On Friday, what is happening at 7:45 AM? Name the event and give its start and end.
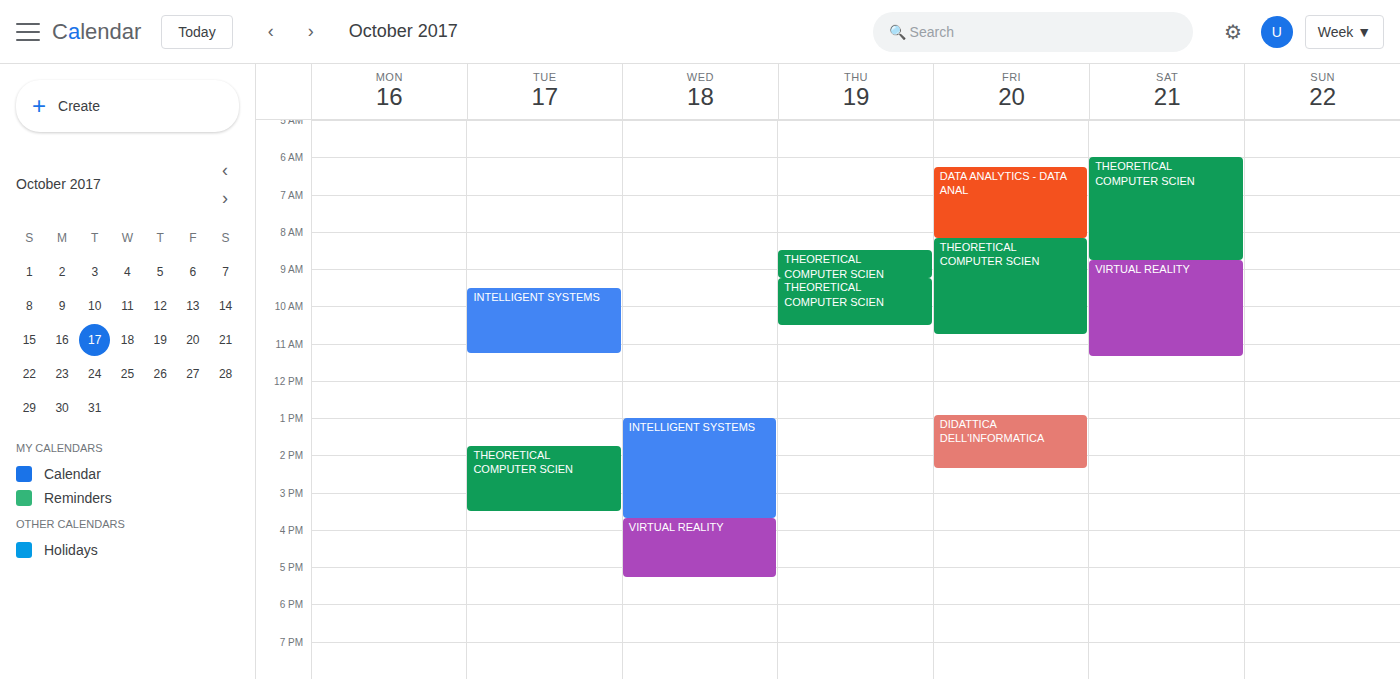
"DATA ANALYTICS - DATA ANAL", 6:15 AM to 8:10 AM